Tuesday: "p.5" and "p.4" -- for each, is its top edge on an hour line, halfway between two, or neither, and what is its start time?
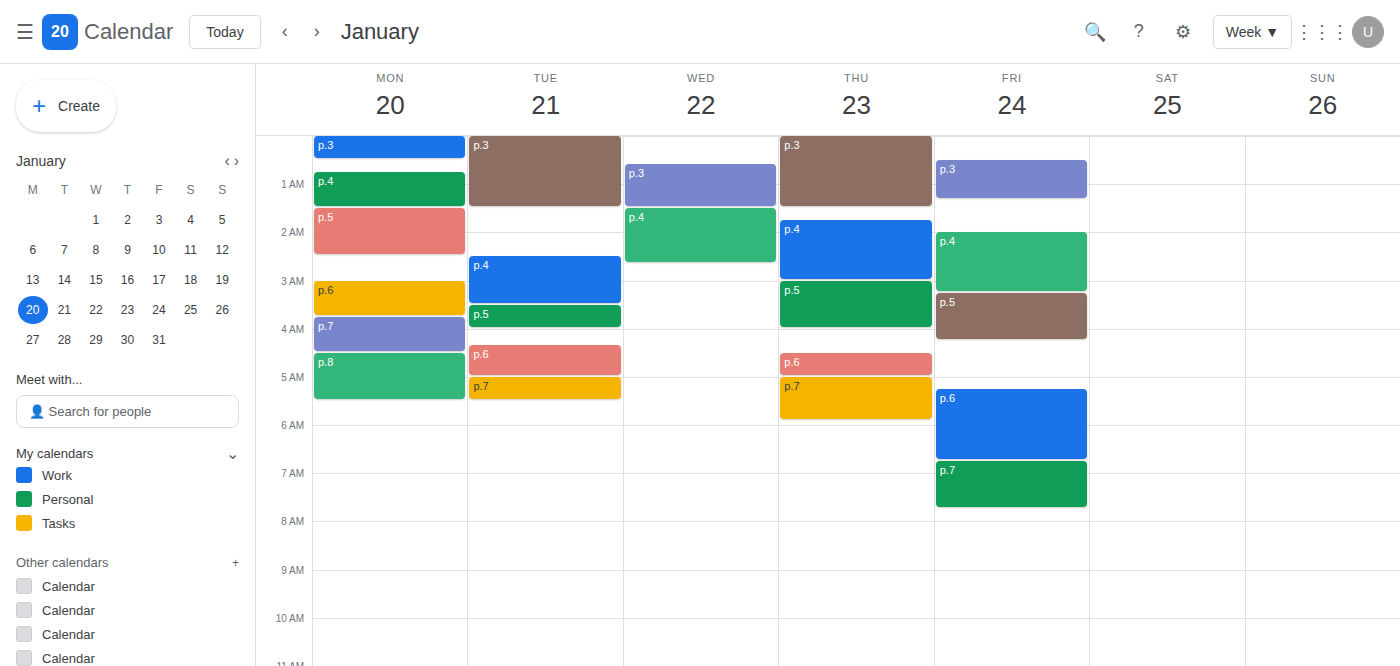
"p.5": 03:30, halfway between the 03:00 and 04:00 lines. "p.4": 02:30, halfway between the 02:00 and 03:00 lines.